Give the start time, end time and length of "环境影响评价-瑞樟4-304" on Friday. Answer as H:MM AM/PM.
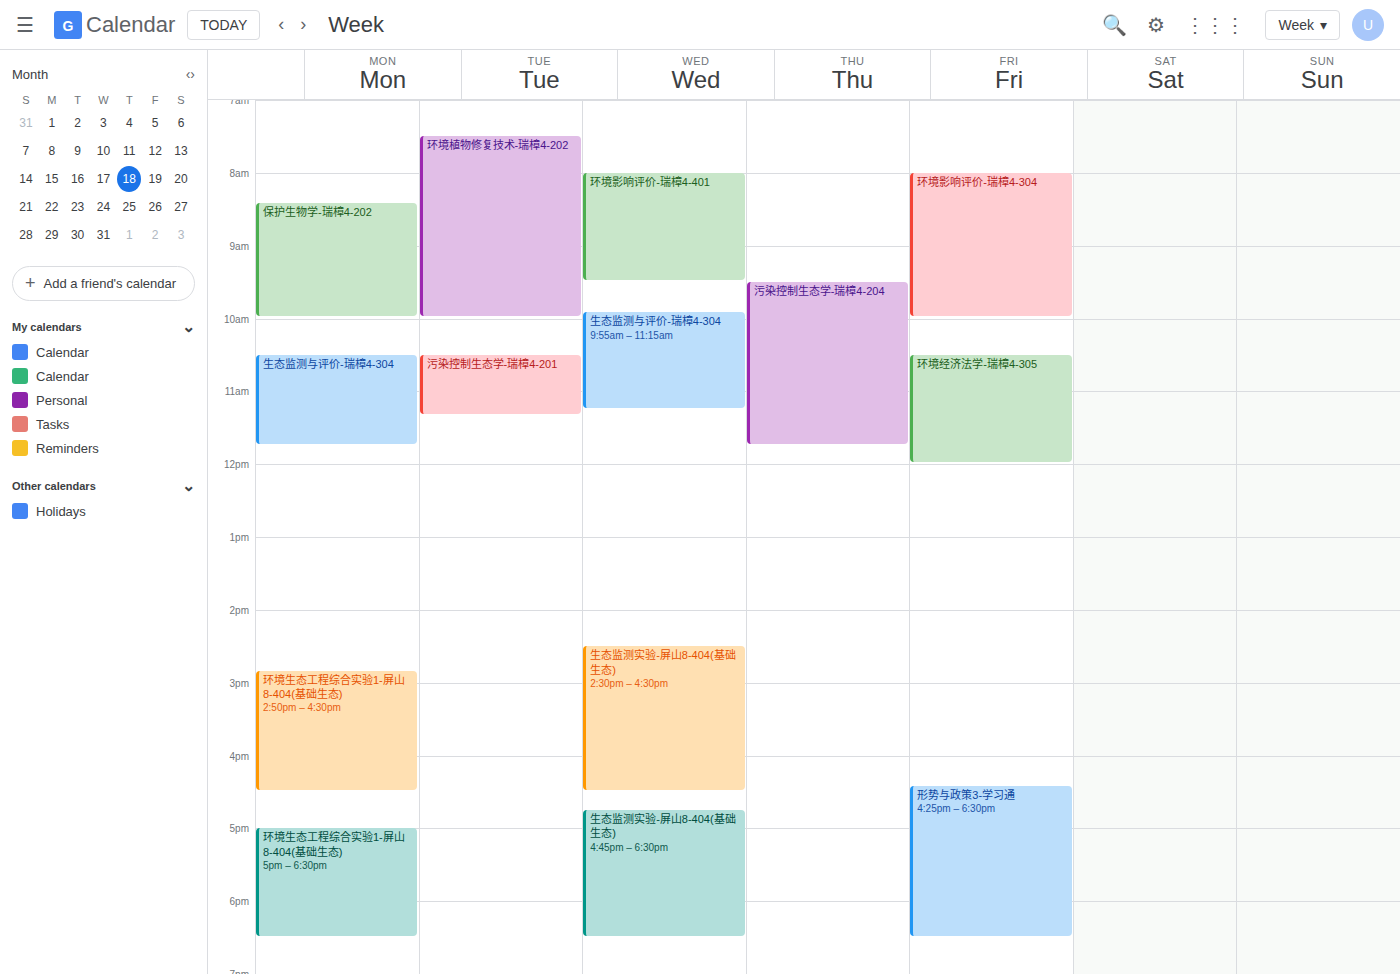
8:00 AM to 10:00 AM, 2 hours